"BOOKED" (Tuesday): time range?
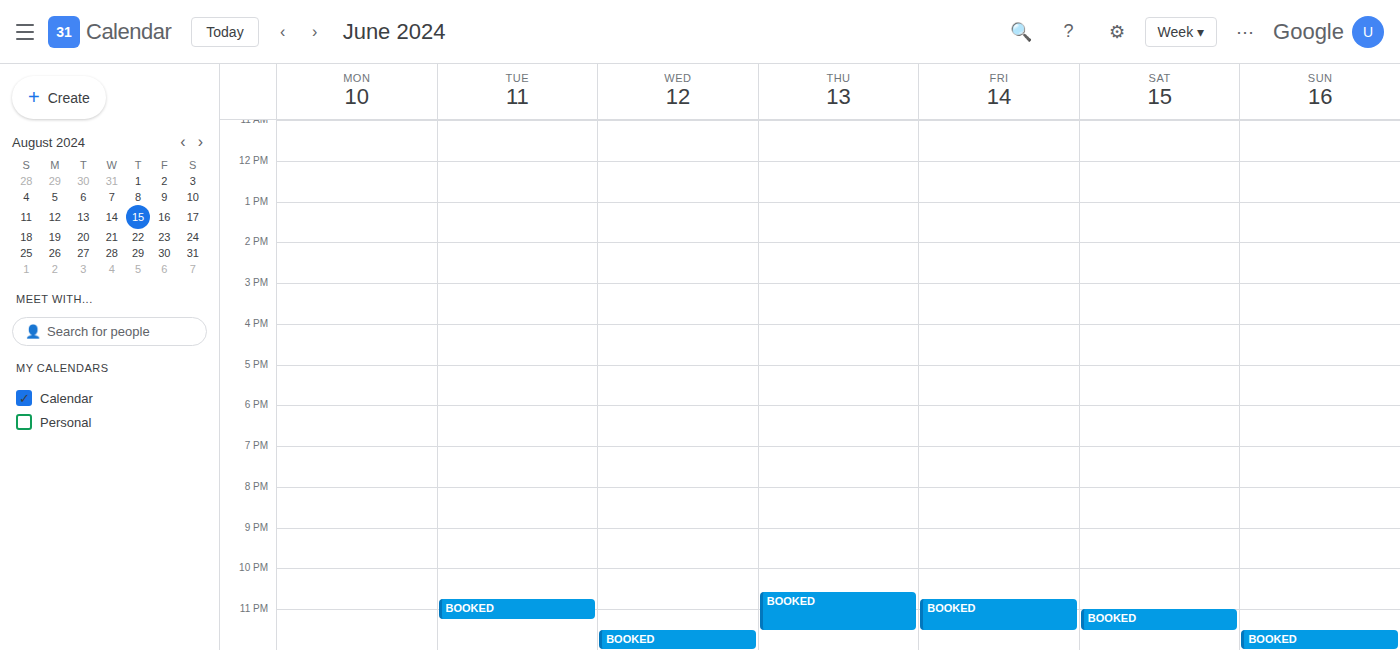
10:45 PM to 11:15 PM